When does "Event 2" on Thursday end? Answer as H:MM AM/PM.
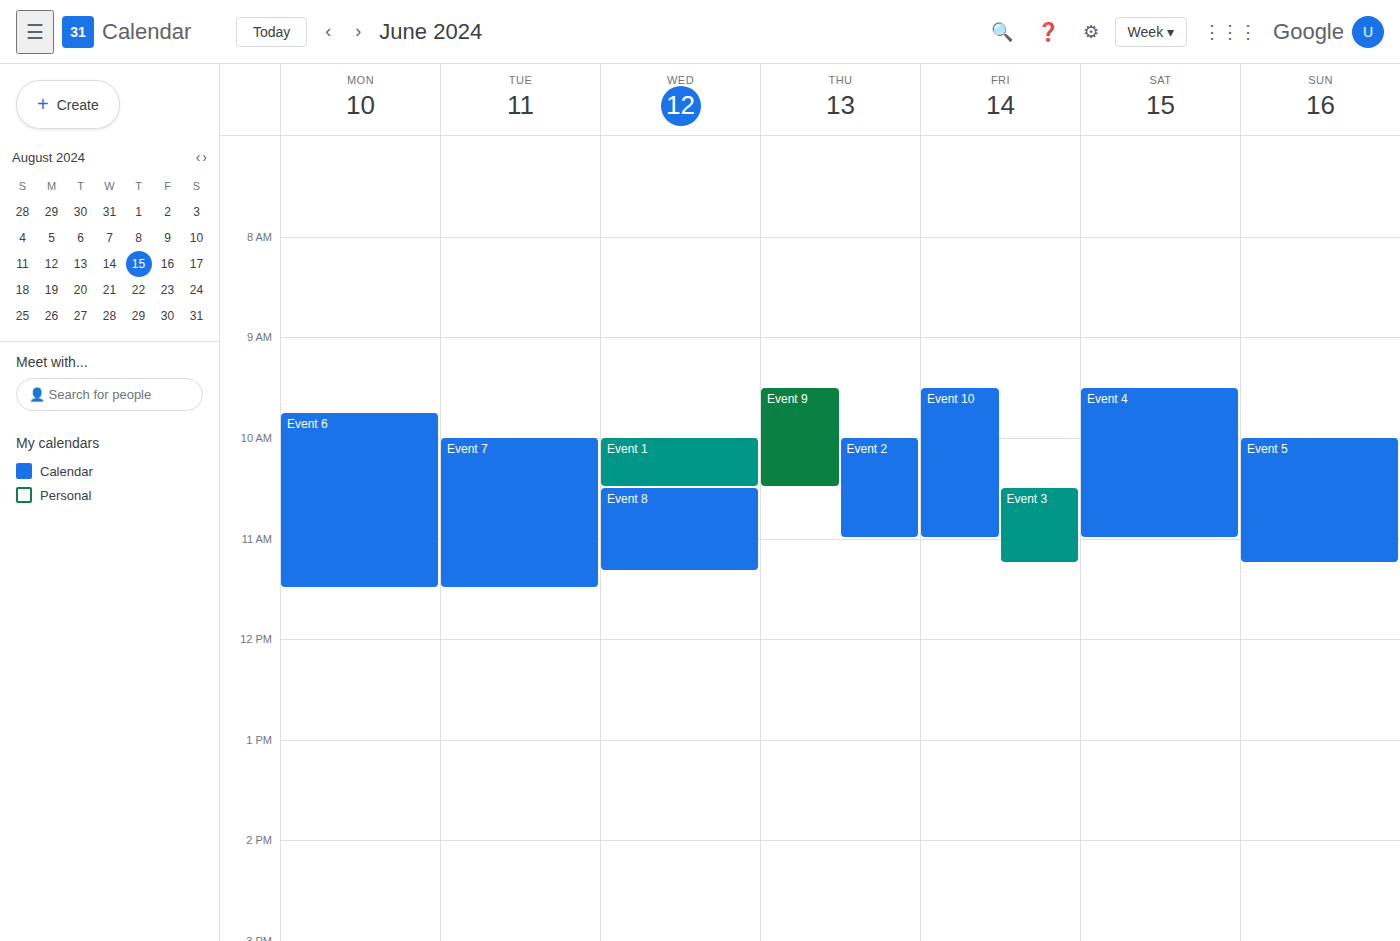
11:00 AM